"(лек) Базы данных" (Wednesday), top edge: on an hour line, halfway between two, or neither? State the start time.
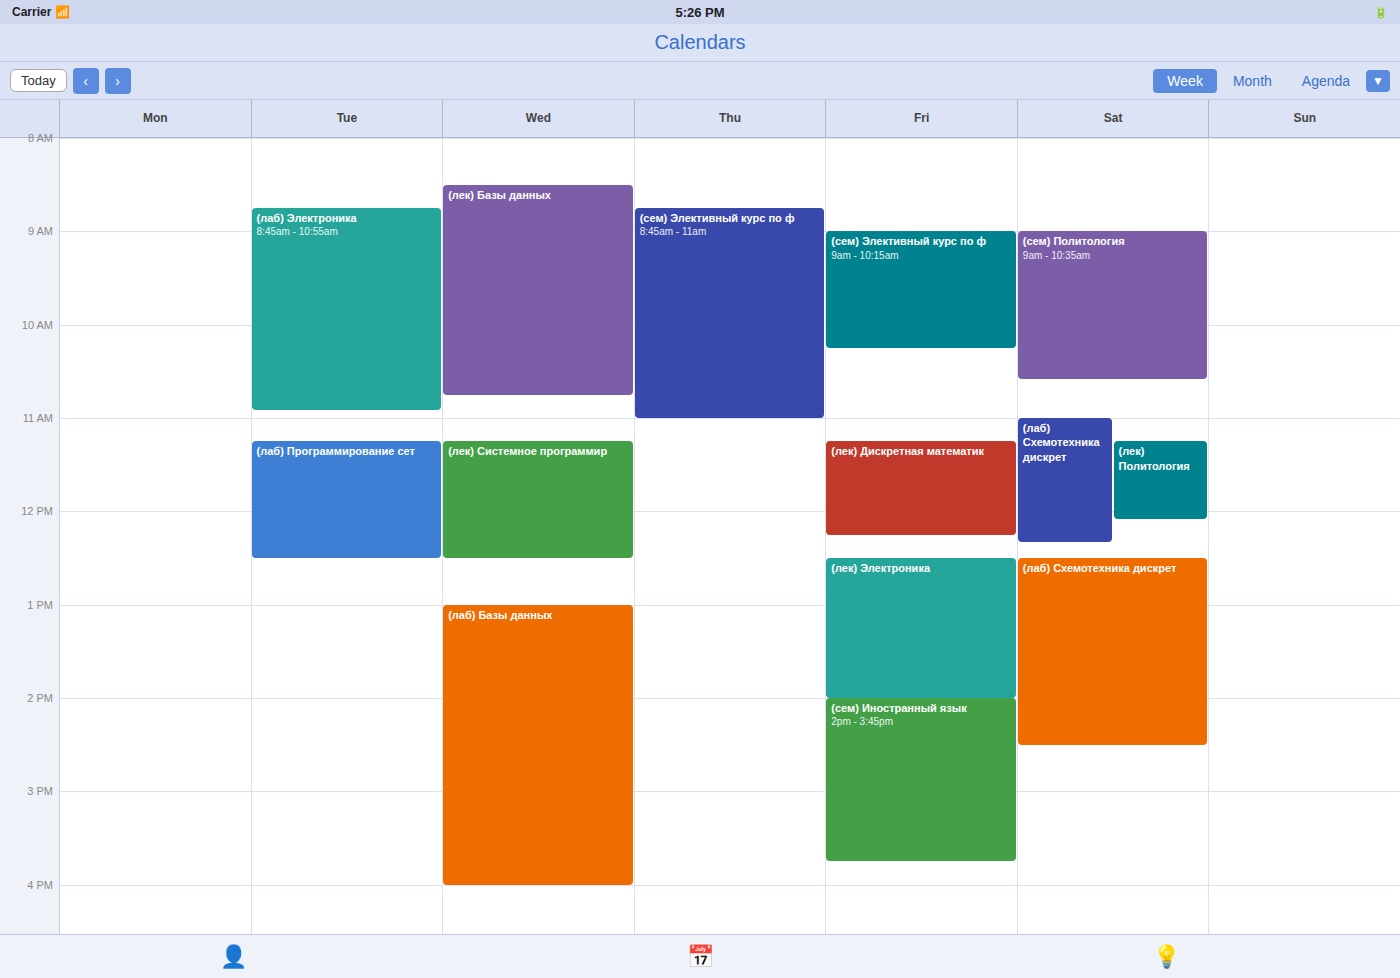
8:30 AM -- halfway between the 8 AM and 9 AM lines.